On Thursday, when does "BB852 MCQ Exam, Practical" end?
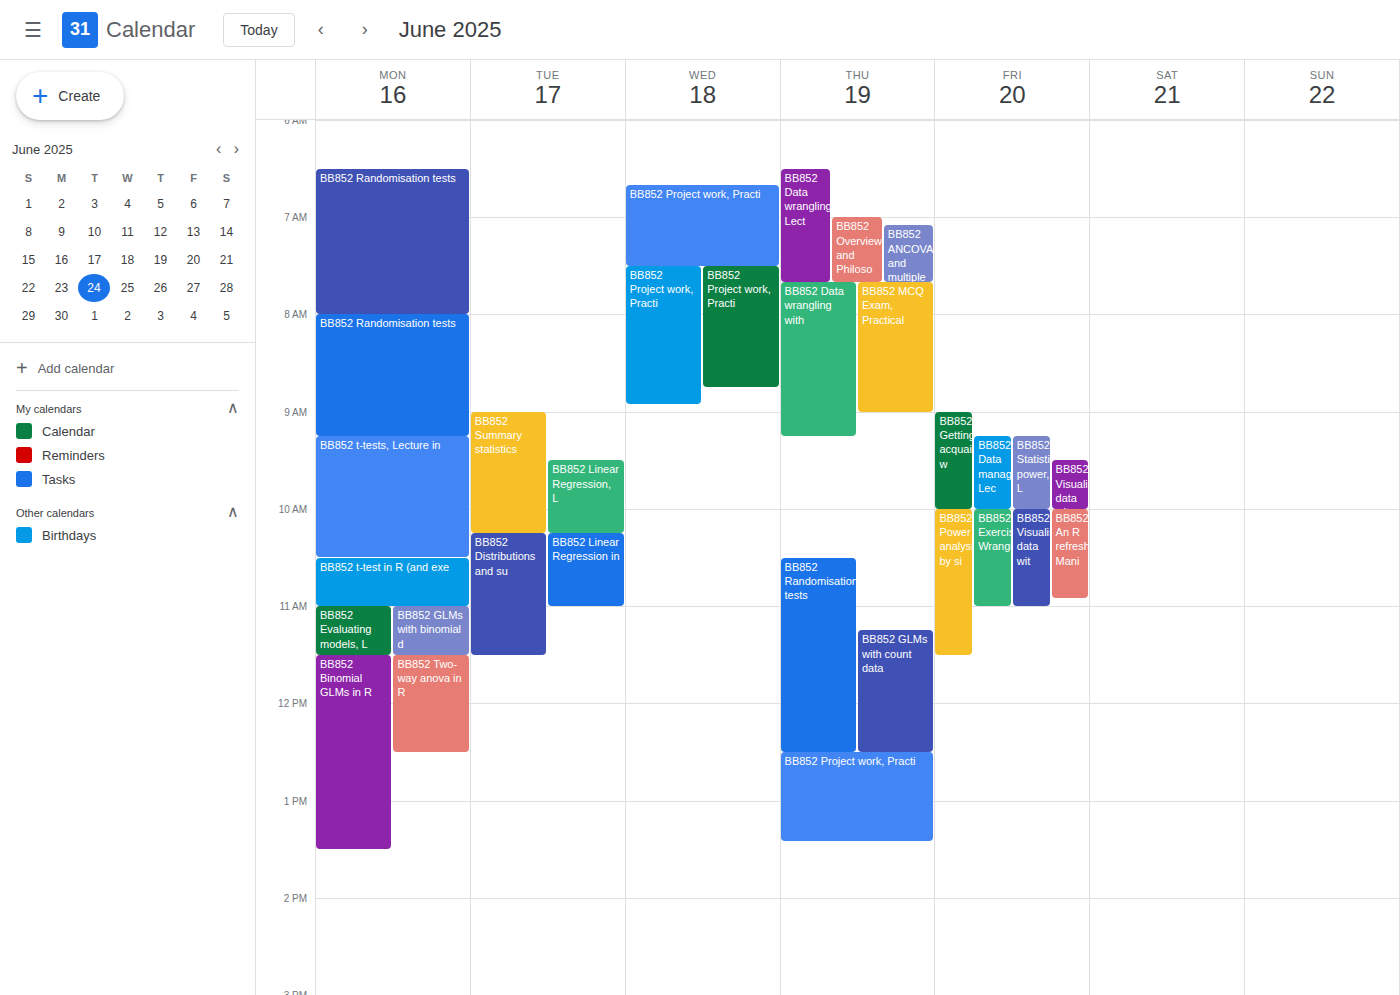
9:00 AM